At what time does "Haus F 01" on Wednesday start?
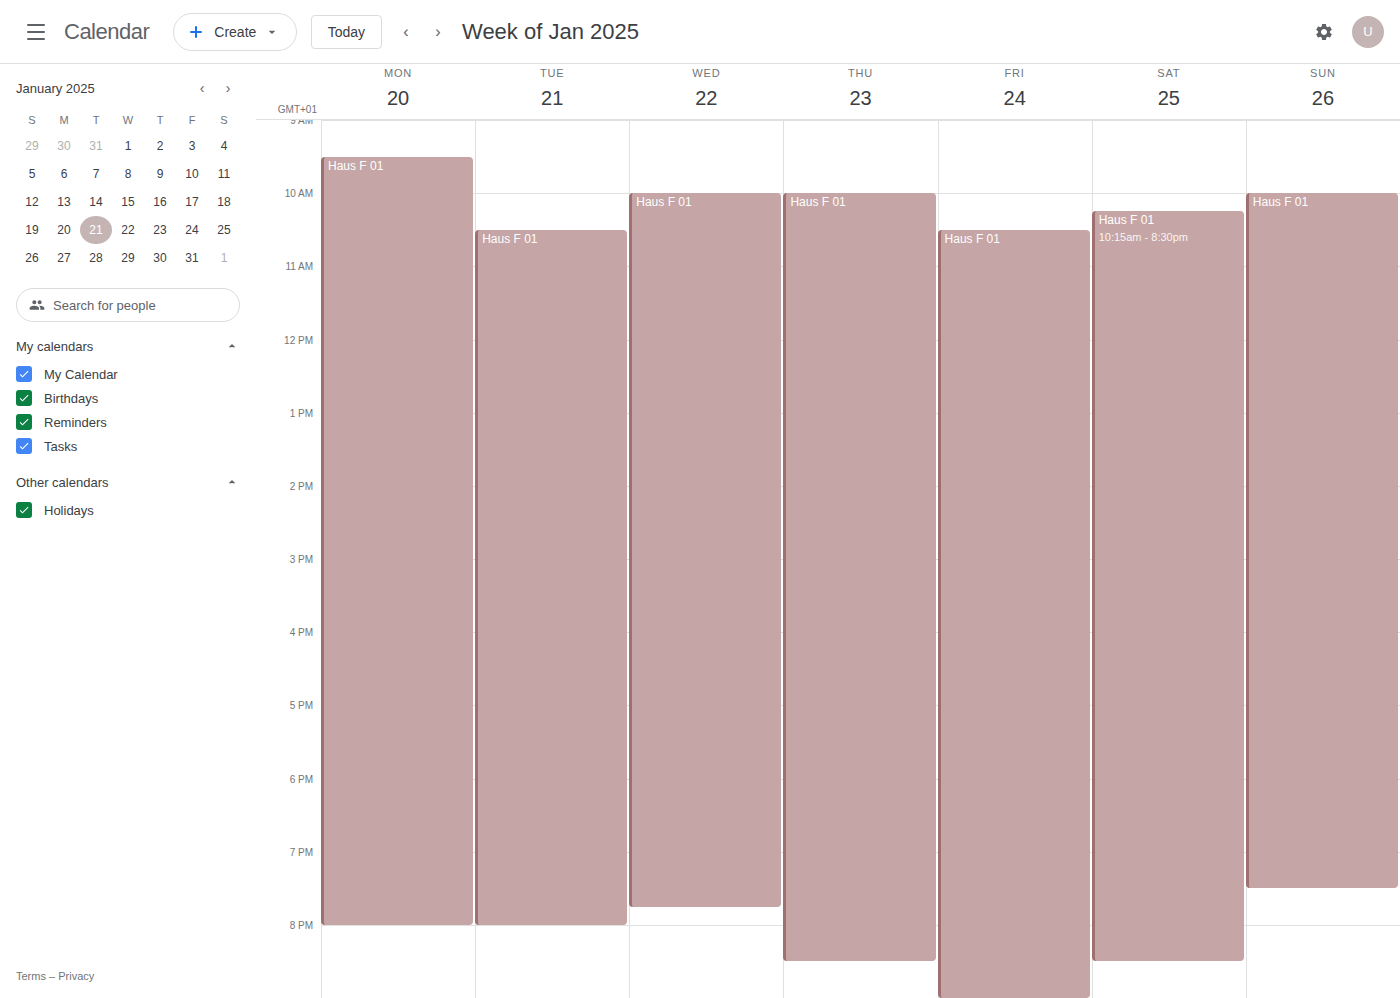
10:00 AM